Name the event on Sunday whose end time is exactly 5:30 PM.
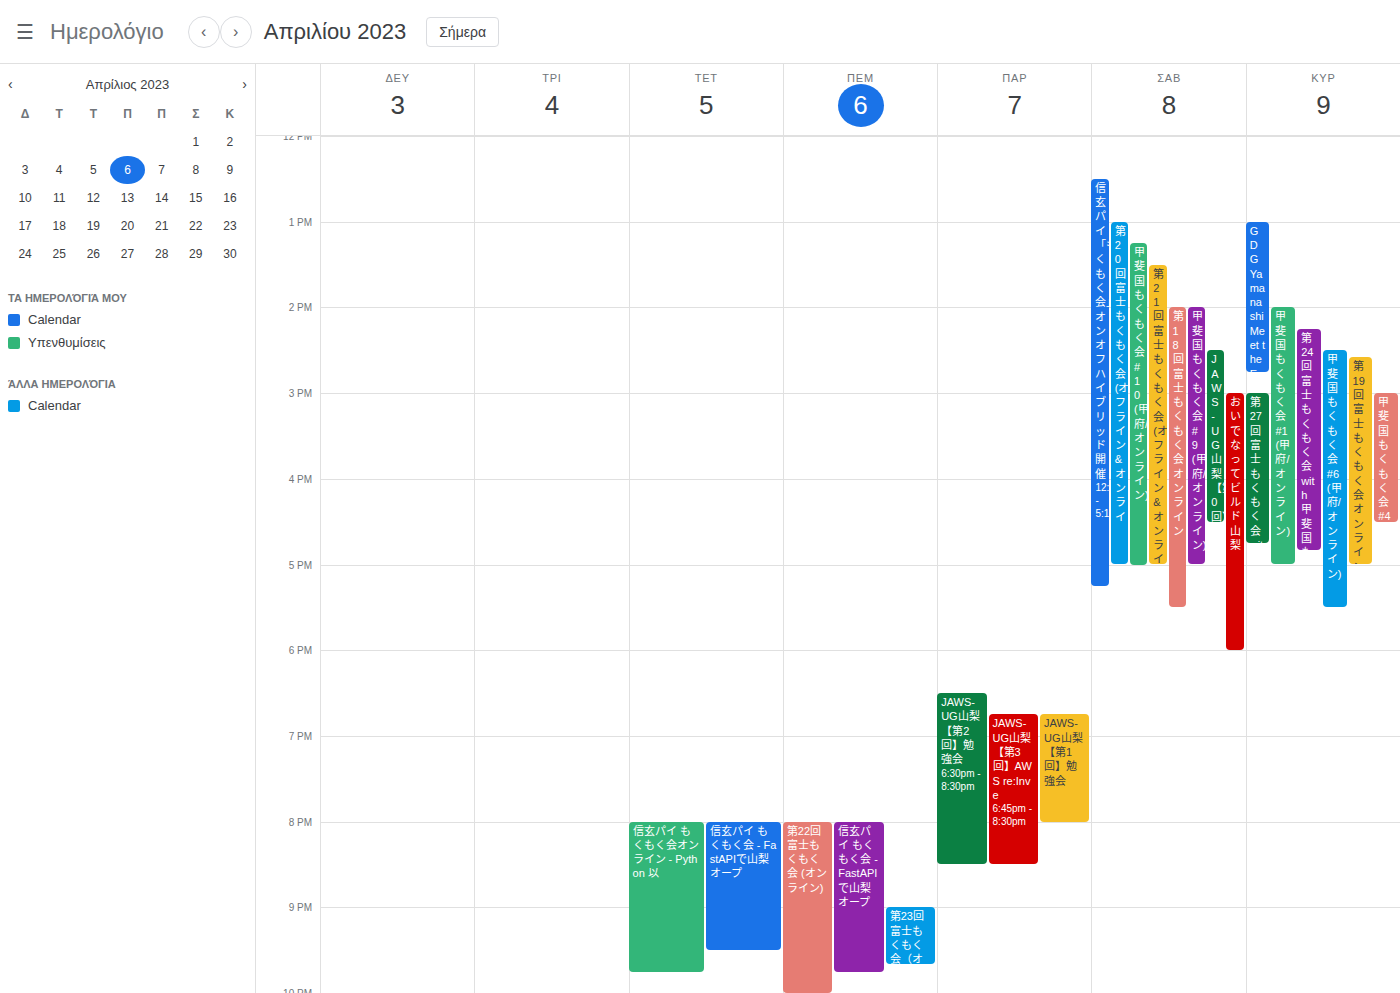
"甲斐国もくもく会 #6 (甲府/オンライン)"